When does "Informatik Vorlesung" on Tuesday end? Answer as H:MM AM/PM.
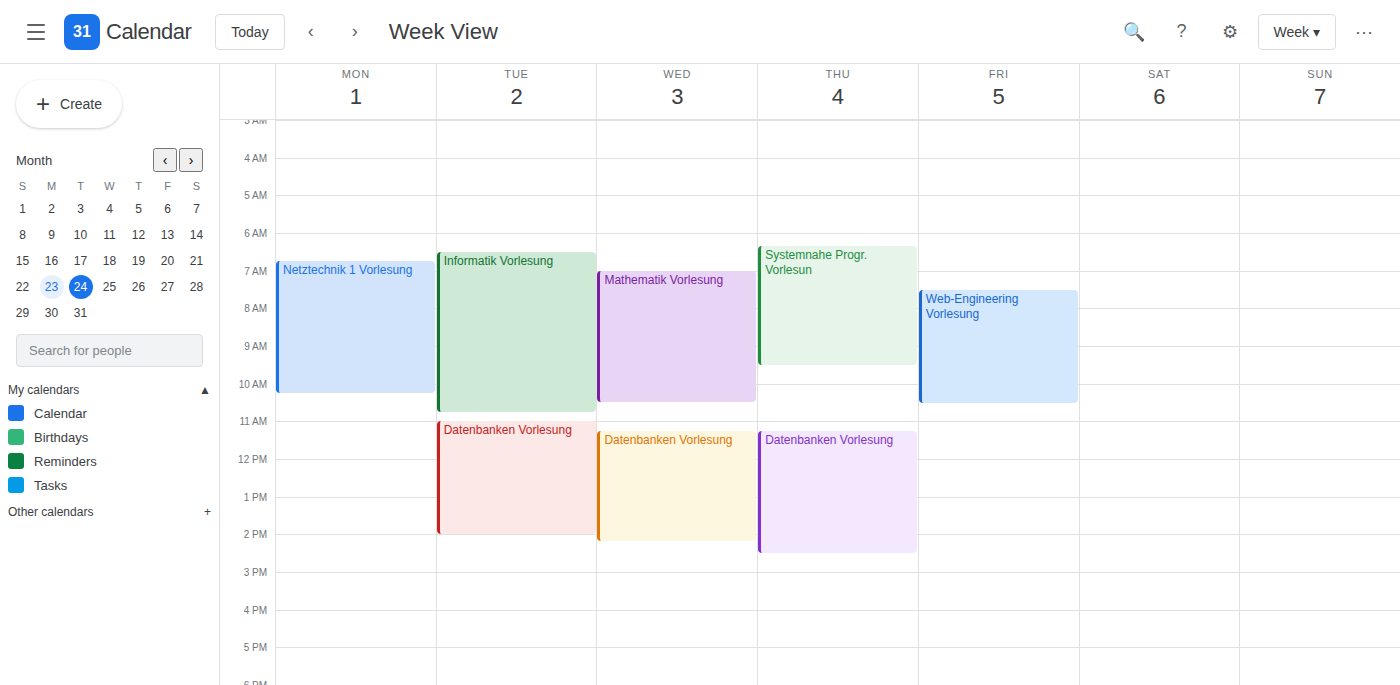
10:45 AM